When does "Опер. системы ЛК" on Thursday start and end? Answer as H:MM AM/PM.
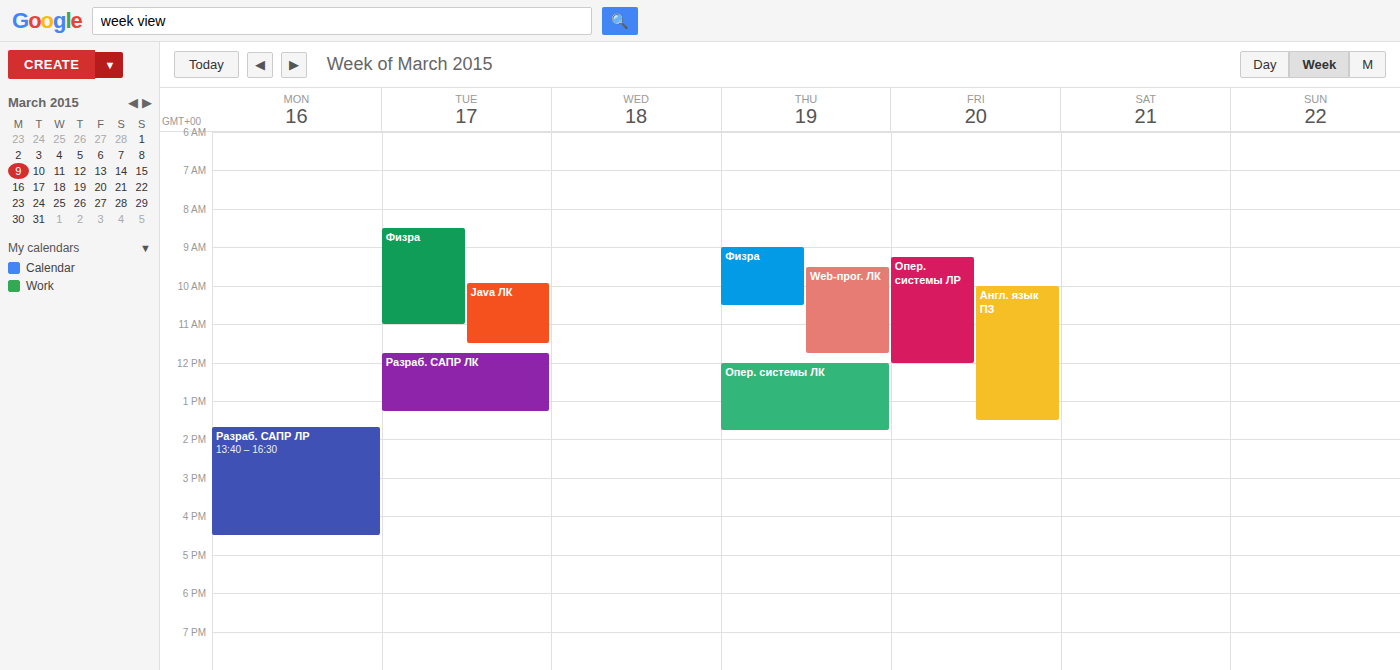
12:00 PM to 1:45 PM